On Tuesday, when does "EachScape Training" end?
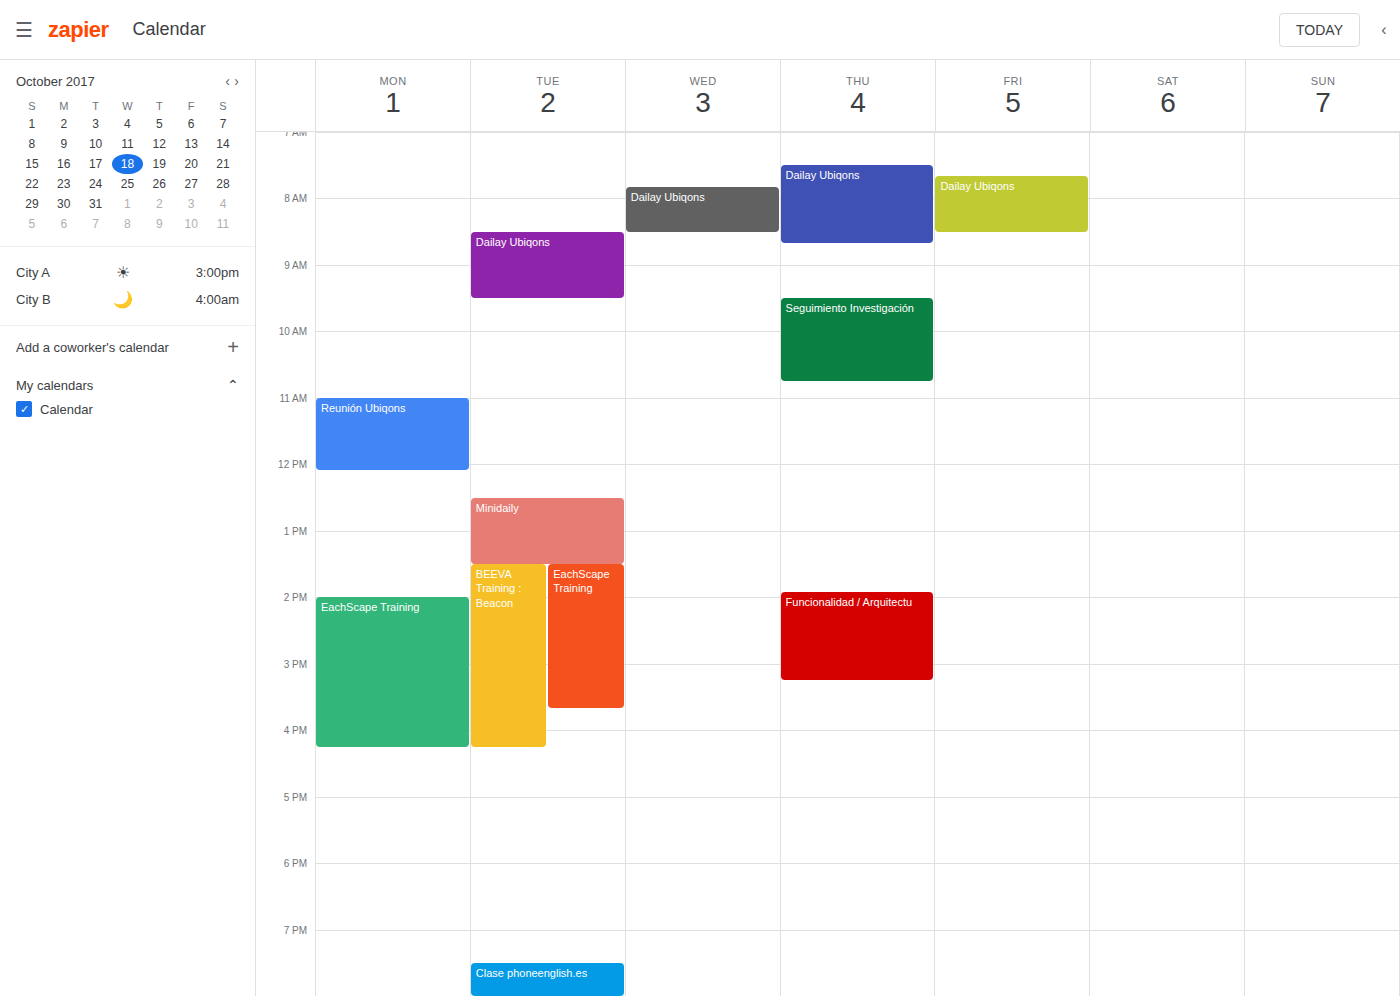
3:40 PM